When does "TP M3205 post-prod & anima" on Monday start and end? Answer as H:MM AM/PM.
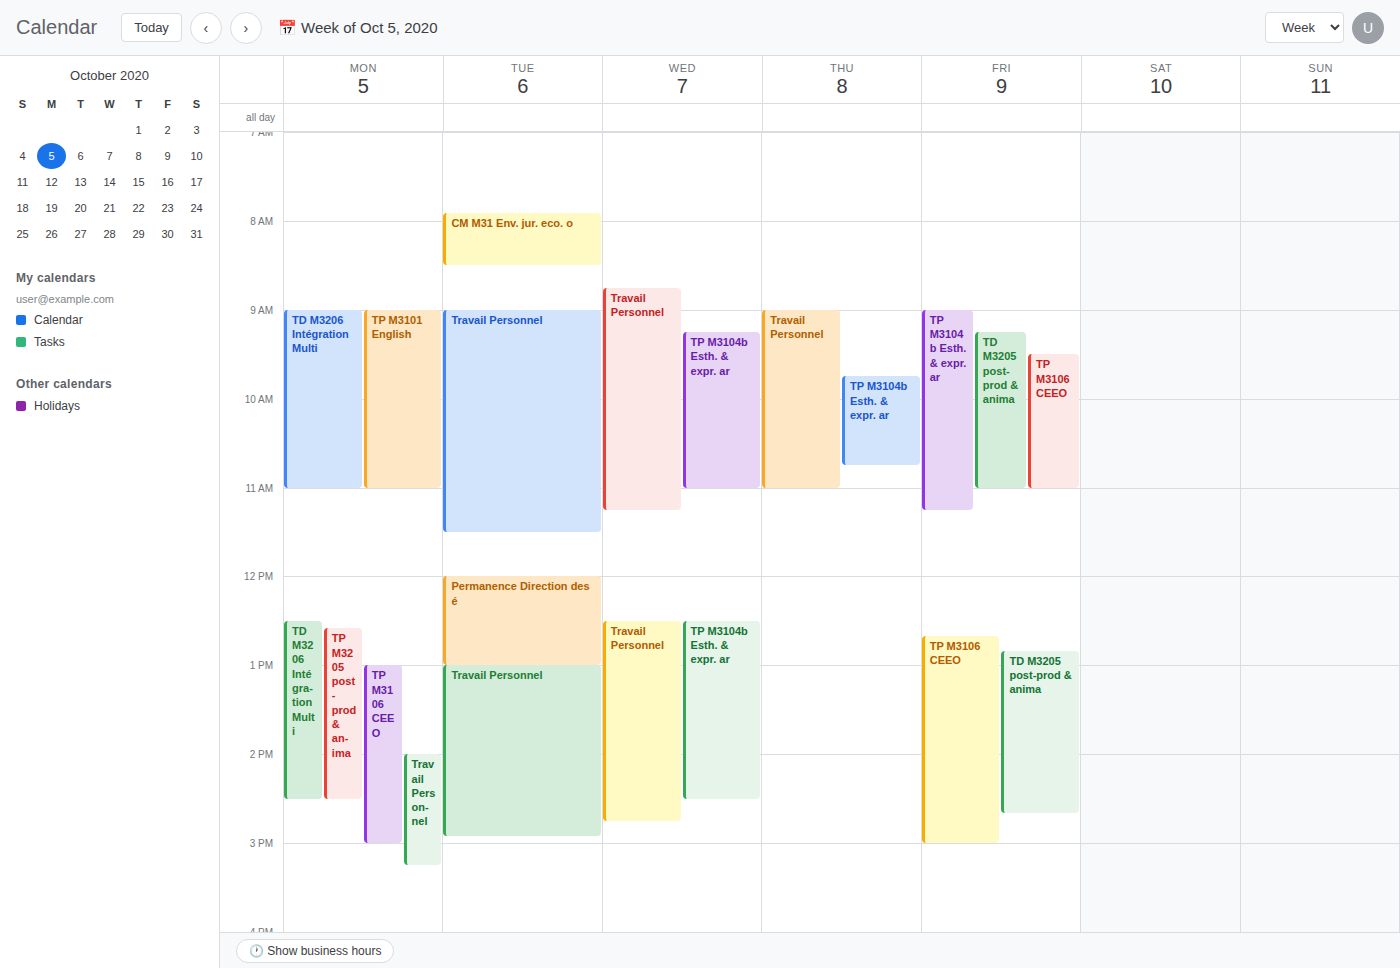
12:35 PM to 2:30 PM